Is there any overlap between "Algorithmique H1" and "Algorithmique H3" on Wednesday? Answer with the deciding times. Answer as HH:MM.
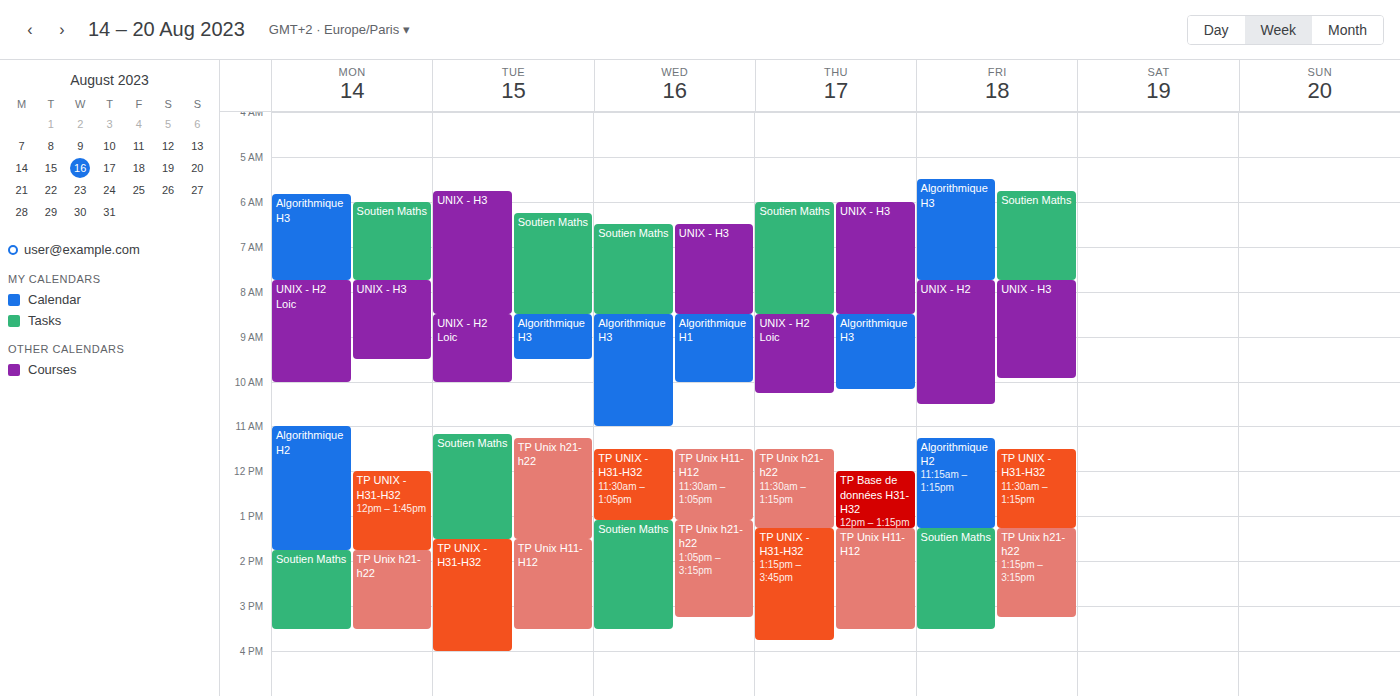
"Algorithmique H1" runs 08:30 to 10:00, inside "Algorithmique H3" -- they overlap.